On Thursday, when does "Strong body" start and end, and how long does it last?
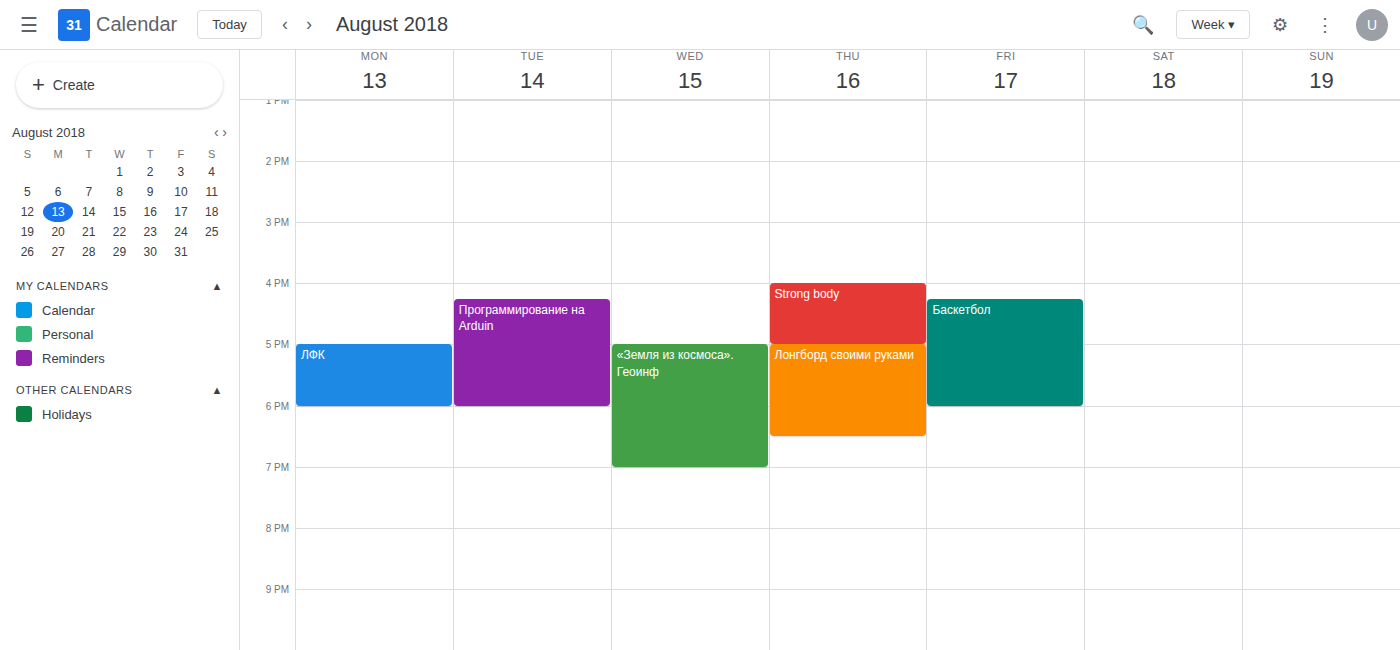
16:00 to 17:00, 1 hour